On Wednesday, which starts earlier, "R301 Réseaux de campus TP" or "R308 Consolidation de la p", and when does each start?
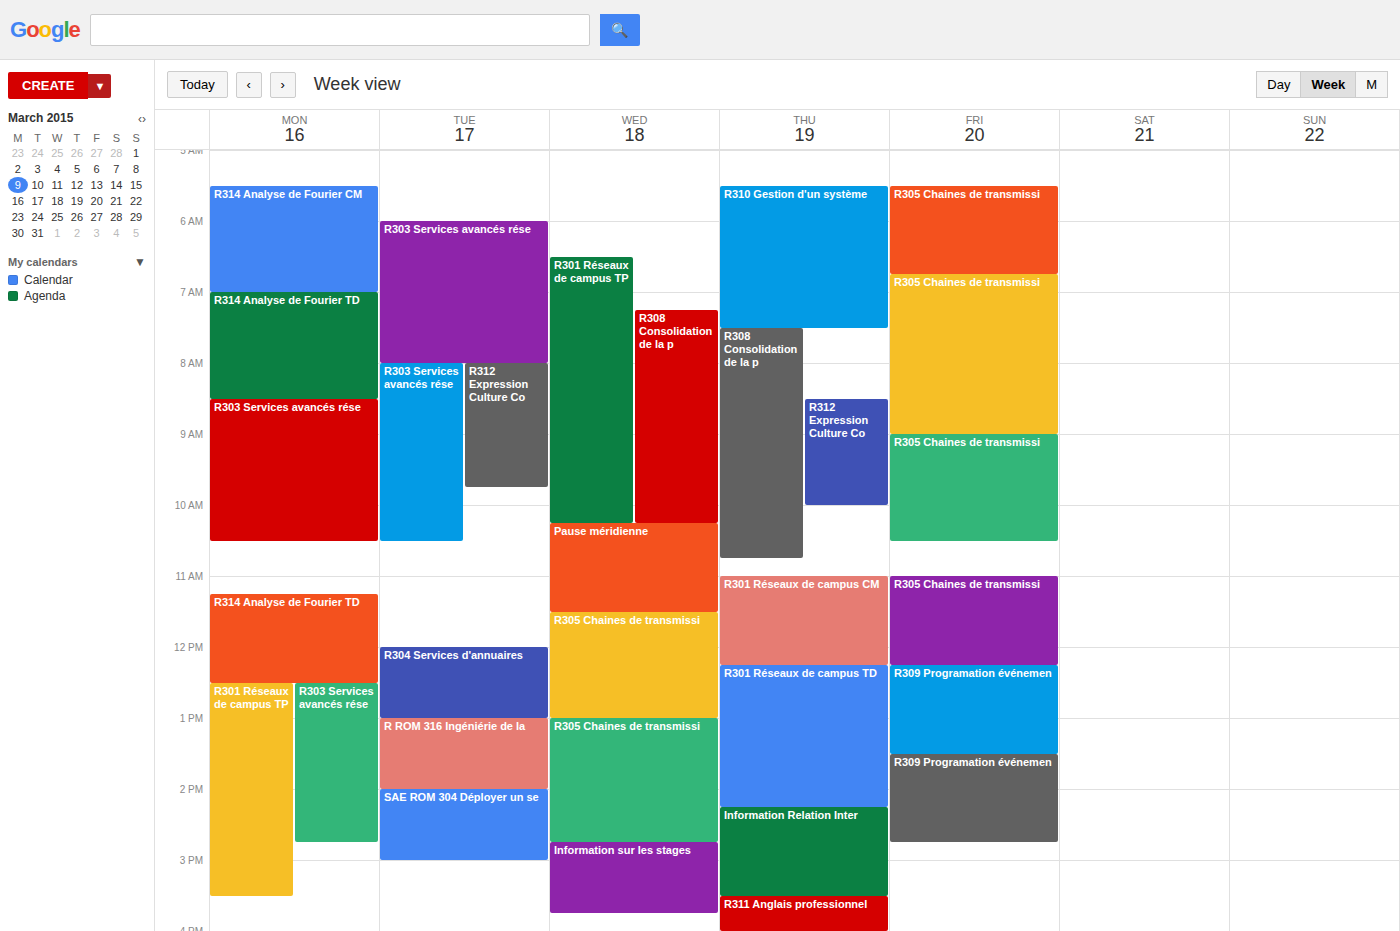
"R301 Réseaux de campus TP" 6:30 AM; "R308 Consolidation de la p" 7:15 AM.